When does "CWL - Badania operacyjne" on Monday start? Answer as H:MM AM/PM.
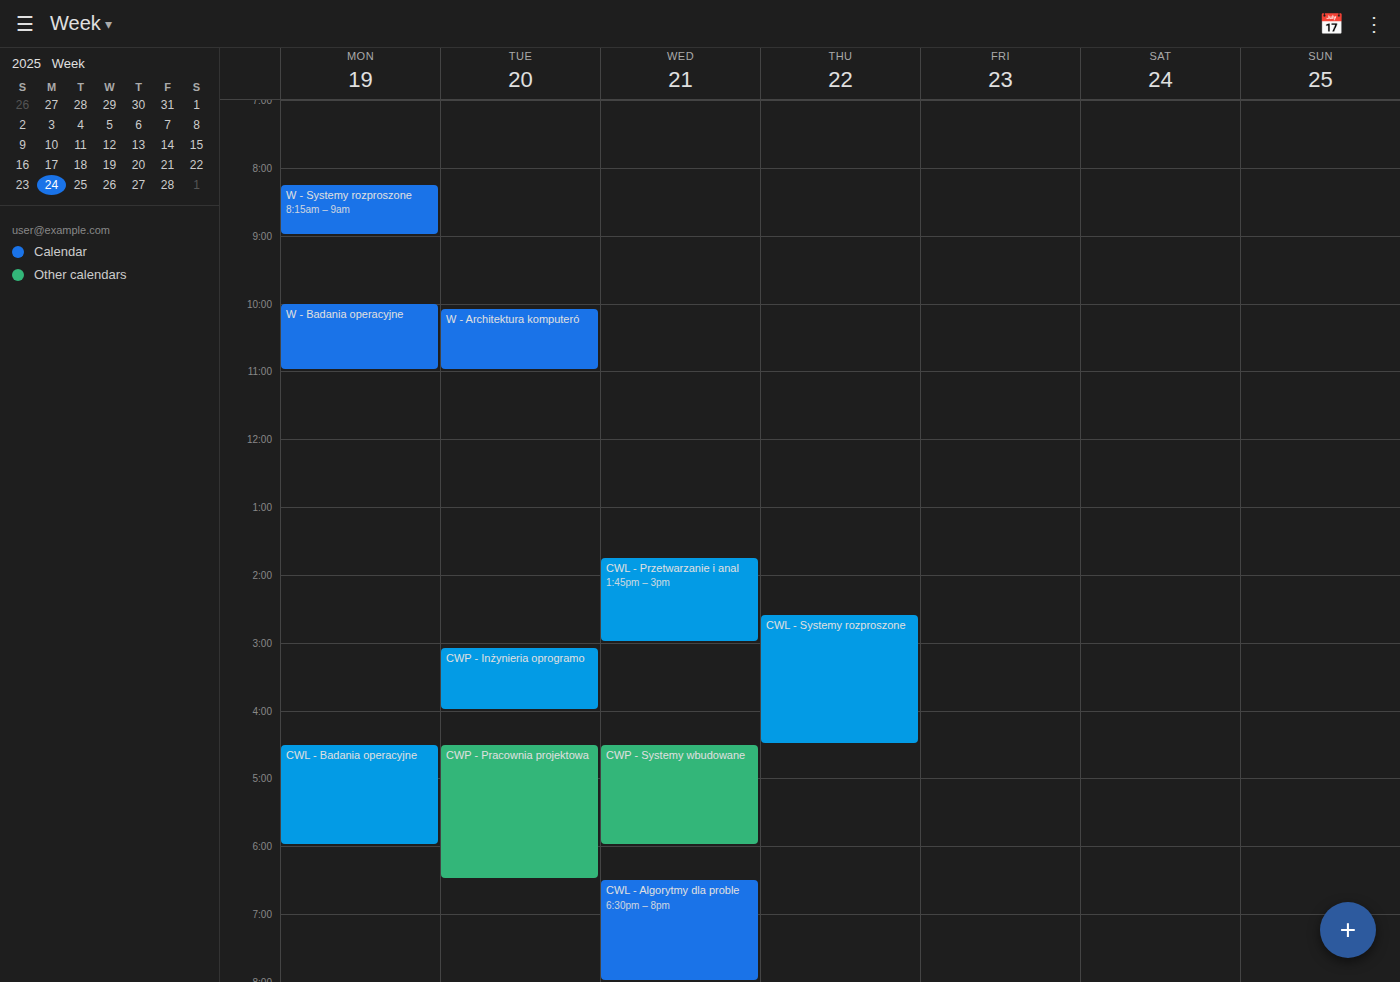
4:30 PM